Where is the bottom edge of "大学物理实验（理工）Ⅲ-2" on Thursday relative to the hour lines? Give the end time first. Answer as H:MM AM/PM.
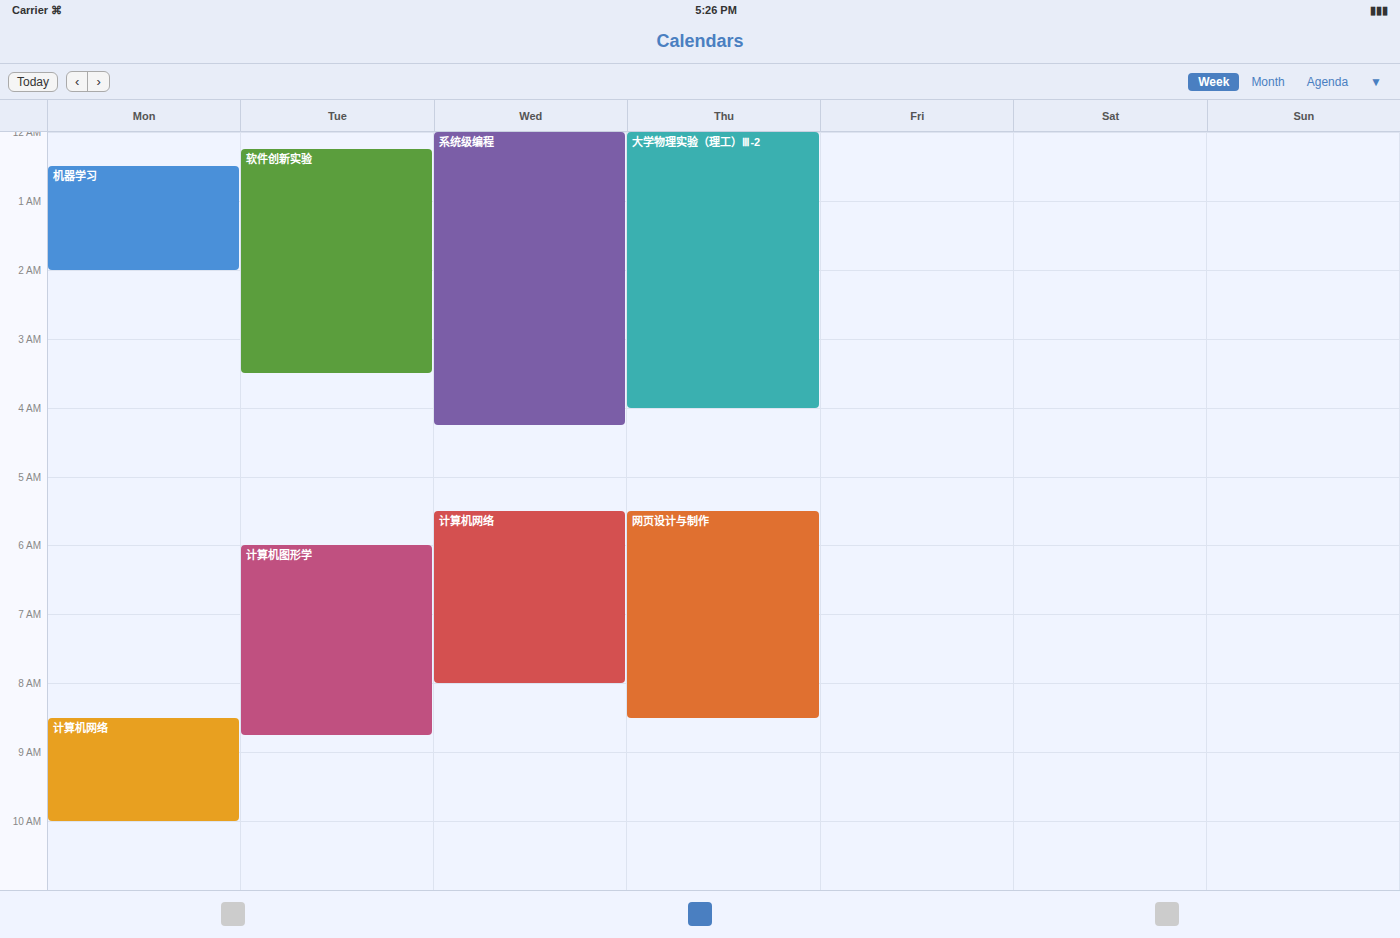
4:00 AM -- exactly on the 4 AM line.